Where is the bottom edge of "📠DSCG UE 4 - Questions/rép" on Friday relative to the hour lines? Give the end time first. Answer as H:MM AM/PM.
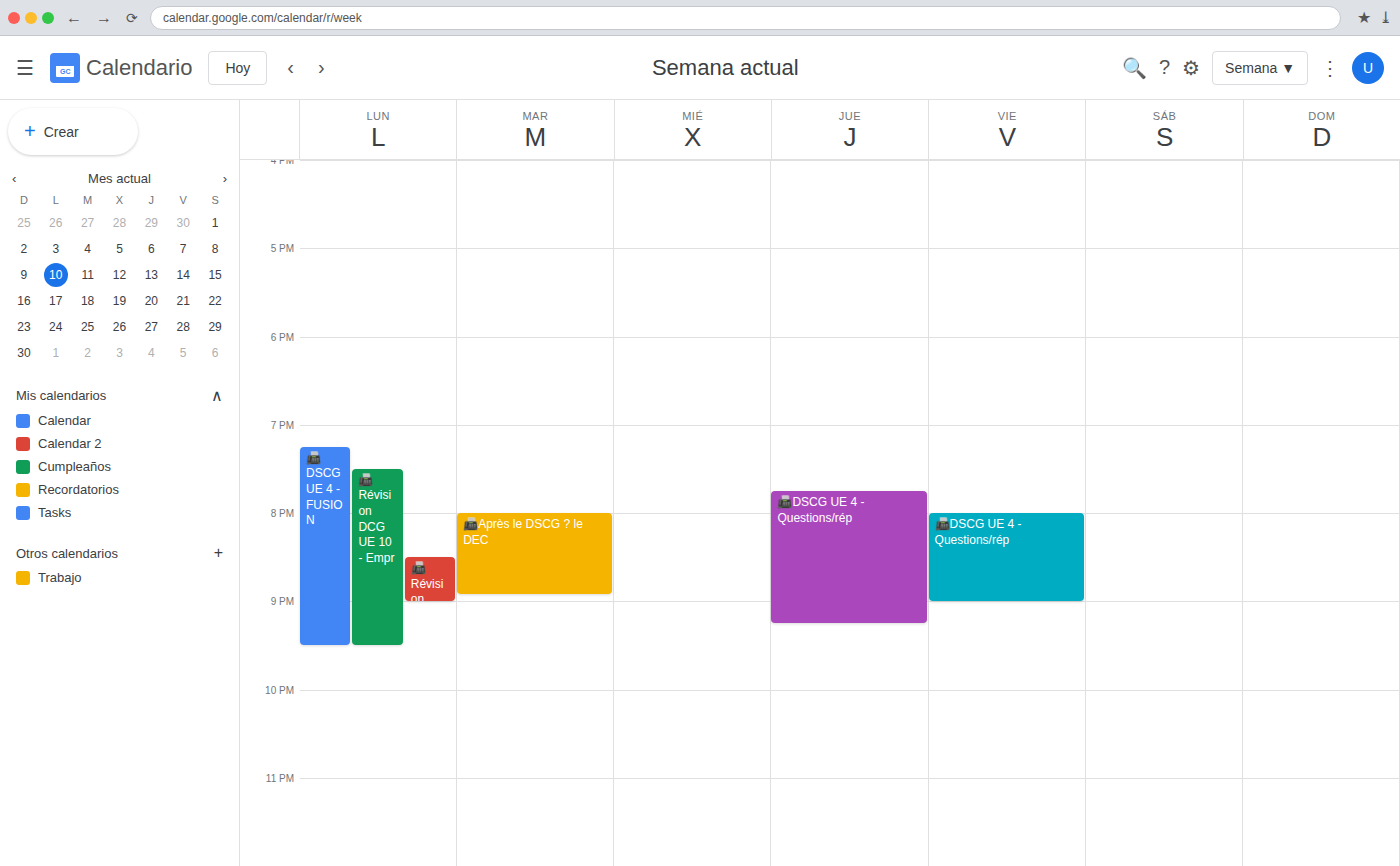
9:00 PM -- exactly on the 9 PM line.